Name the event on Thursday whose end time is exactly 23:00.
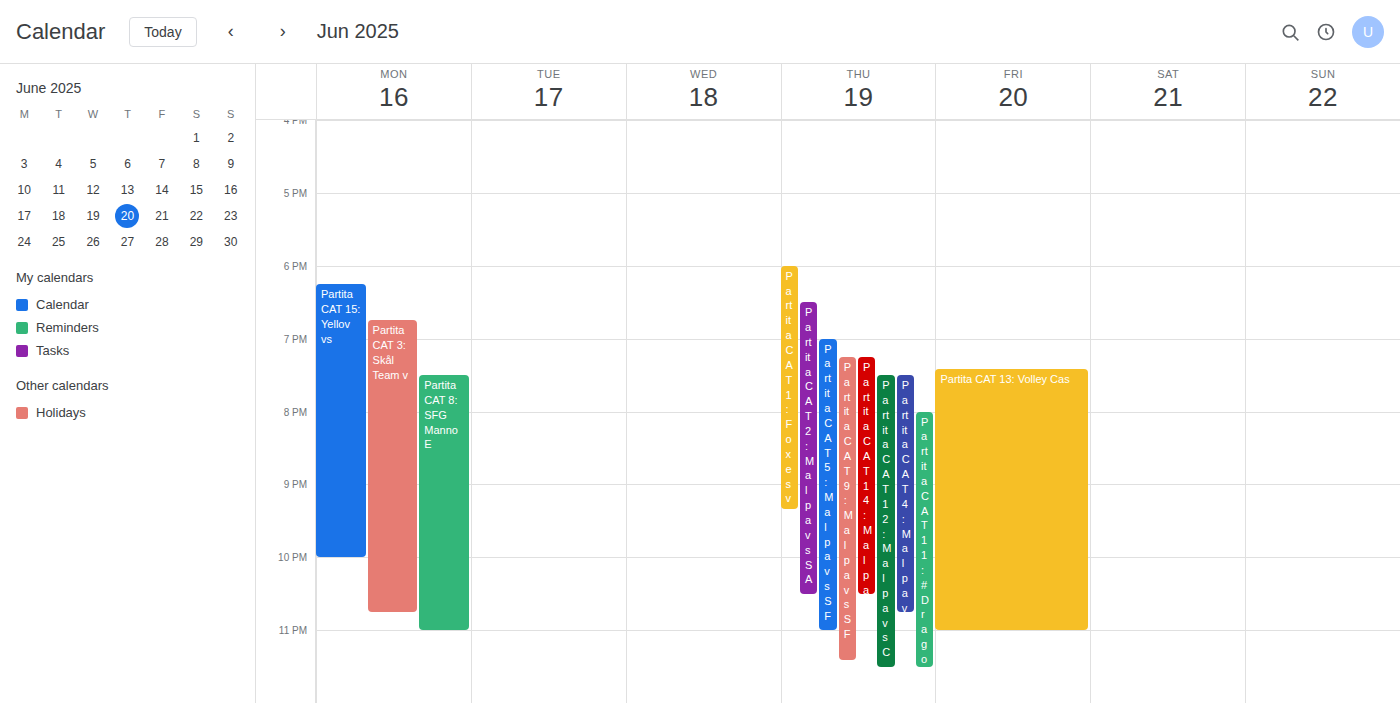
"Partita CAT 5: Malpa vs SF"